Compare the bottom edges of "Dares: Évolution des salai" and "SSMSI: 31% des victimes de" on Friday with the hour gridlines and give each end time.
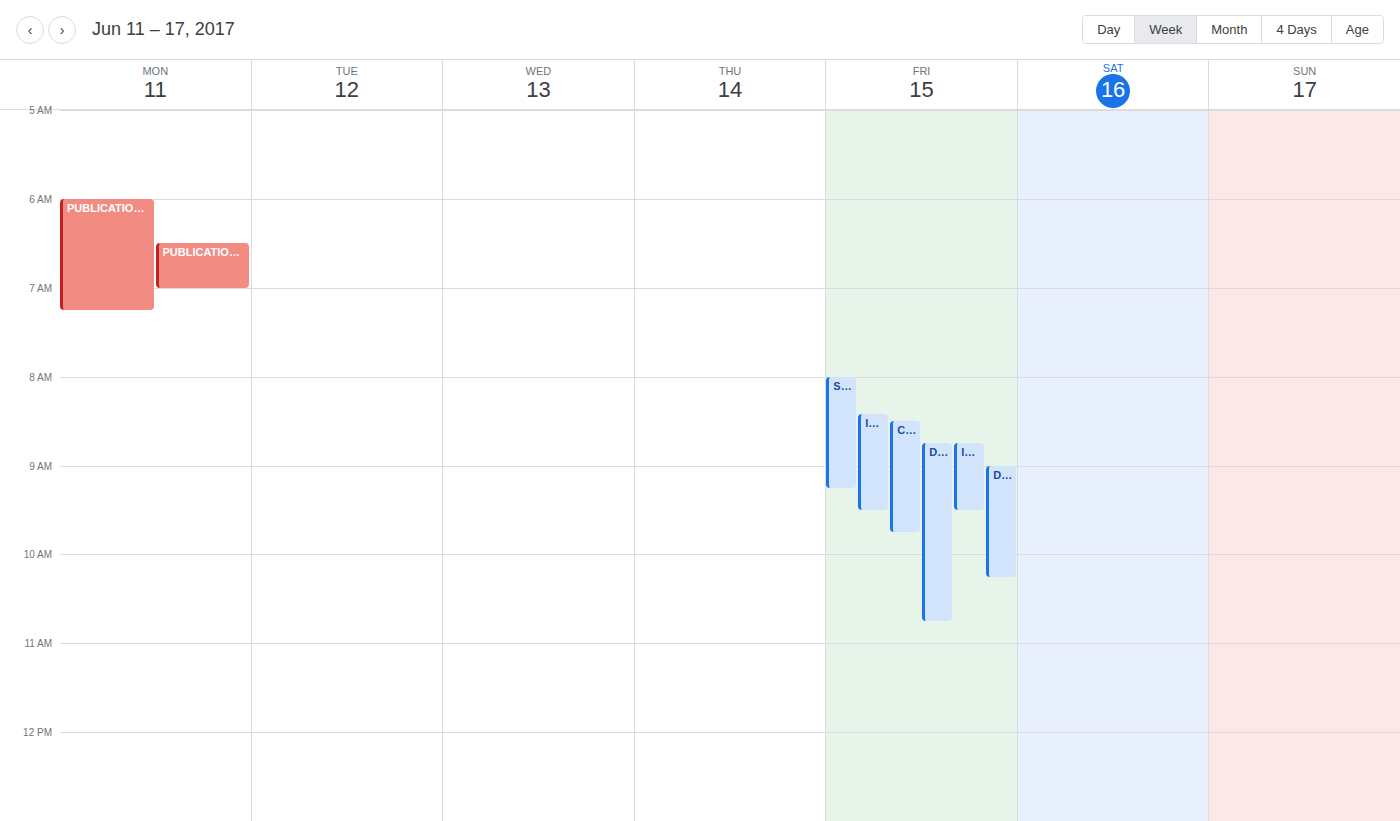
"Dares: Évolution des salai": 10:15, neither: a quarter of the way from the 10:00 line to the 11:00 line. "SSMSI: 31% des victimes de": 09:15, neither: a quarter of the way from the 09:00 line to the 10:00 line.